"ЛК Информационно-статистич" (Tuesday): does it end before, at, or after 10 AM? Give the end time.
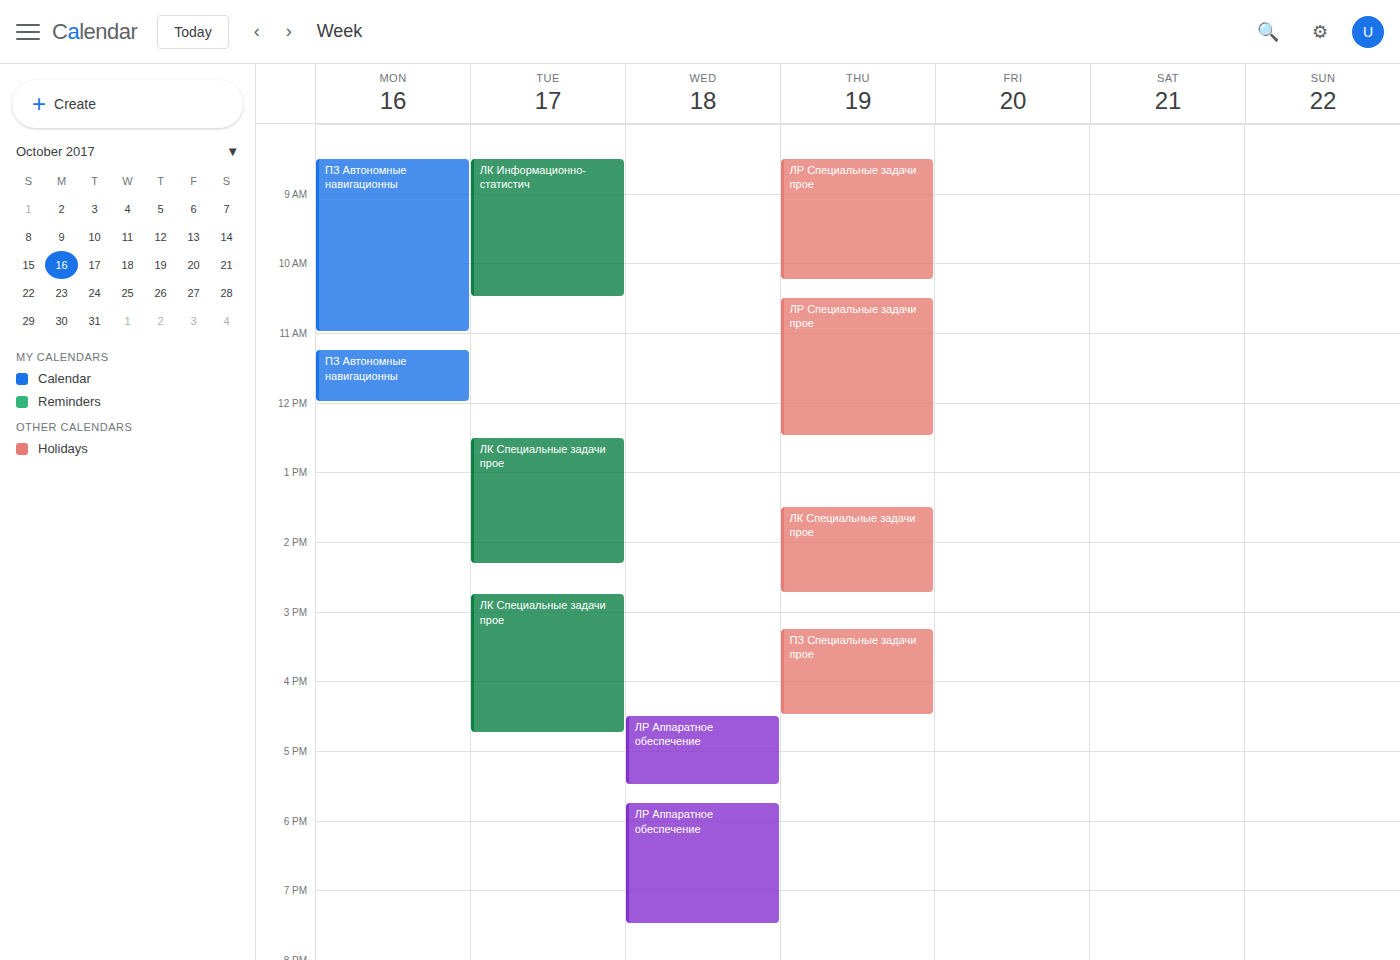
10:30 AM -- after 10 AM, 30 minutes below the 10 AM line.